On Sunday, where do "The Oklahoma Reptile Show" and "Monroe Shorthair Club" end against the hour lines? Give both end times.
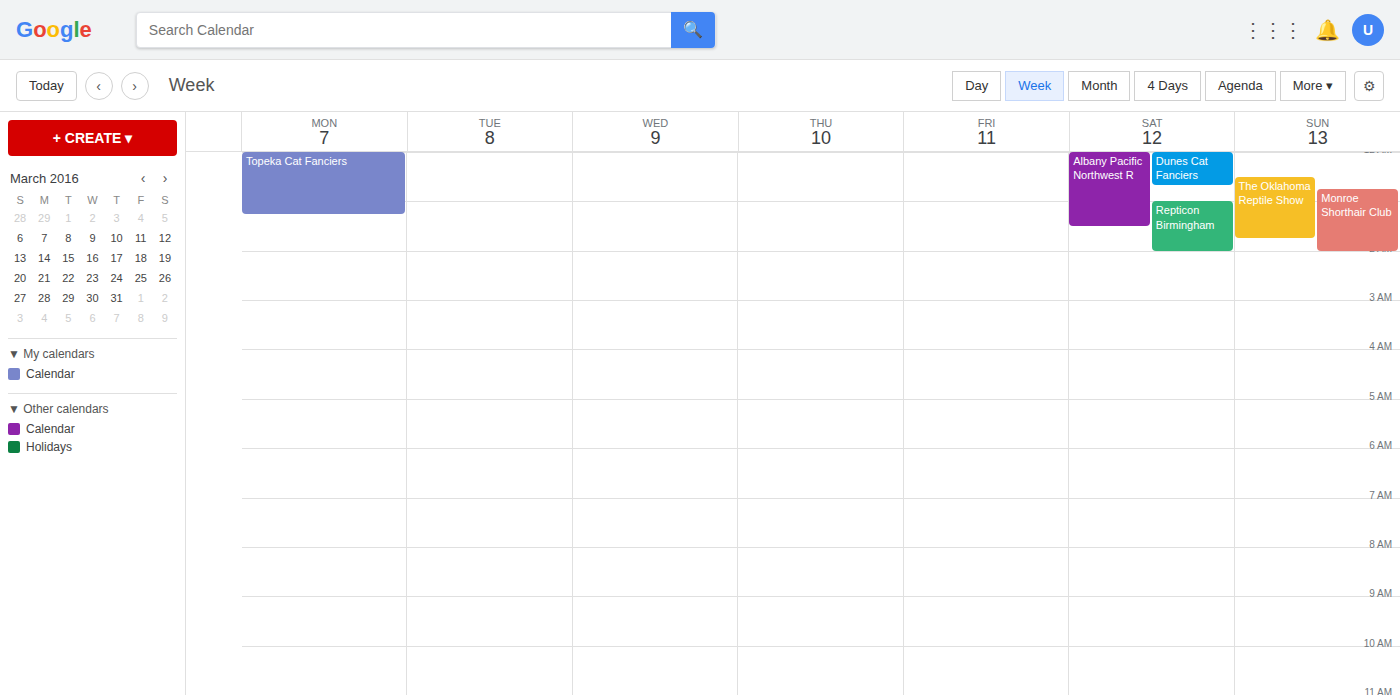
"The Oklahoma Reptile Show": 1:45 AM, neither: three quarters of the way from the 1 AM line to the 2 AM line. "Monroe Shorthair Club": 2:00 AM, exactly on the 2 AM line.